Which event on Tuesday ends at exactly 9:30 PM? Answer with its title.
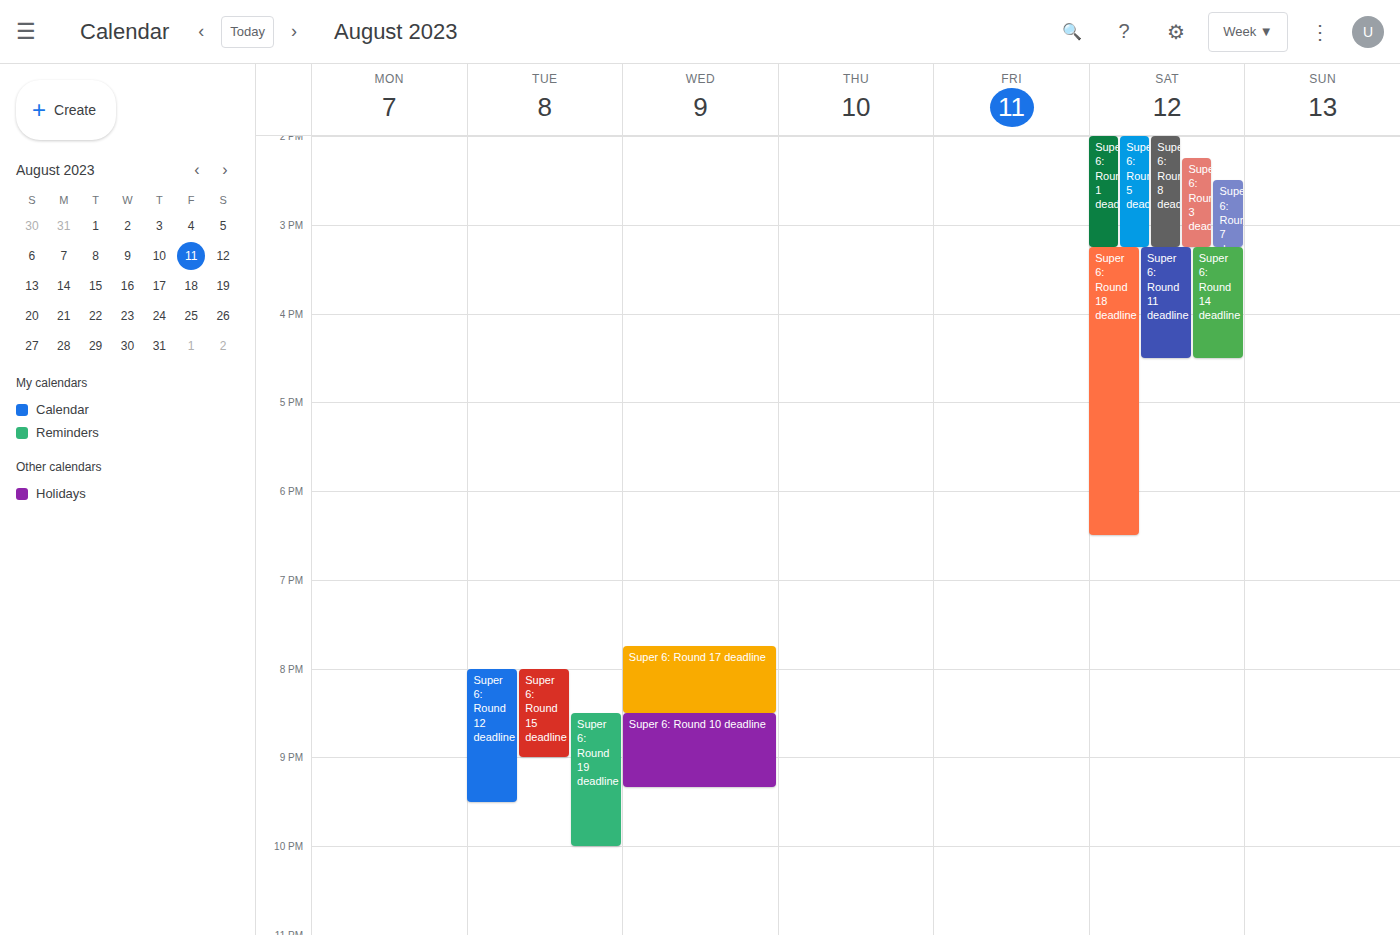
"Super 6: Round 12 deadline"